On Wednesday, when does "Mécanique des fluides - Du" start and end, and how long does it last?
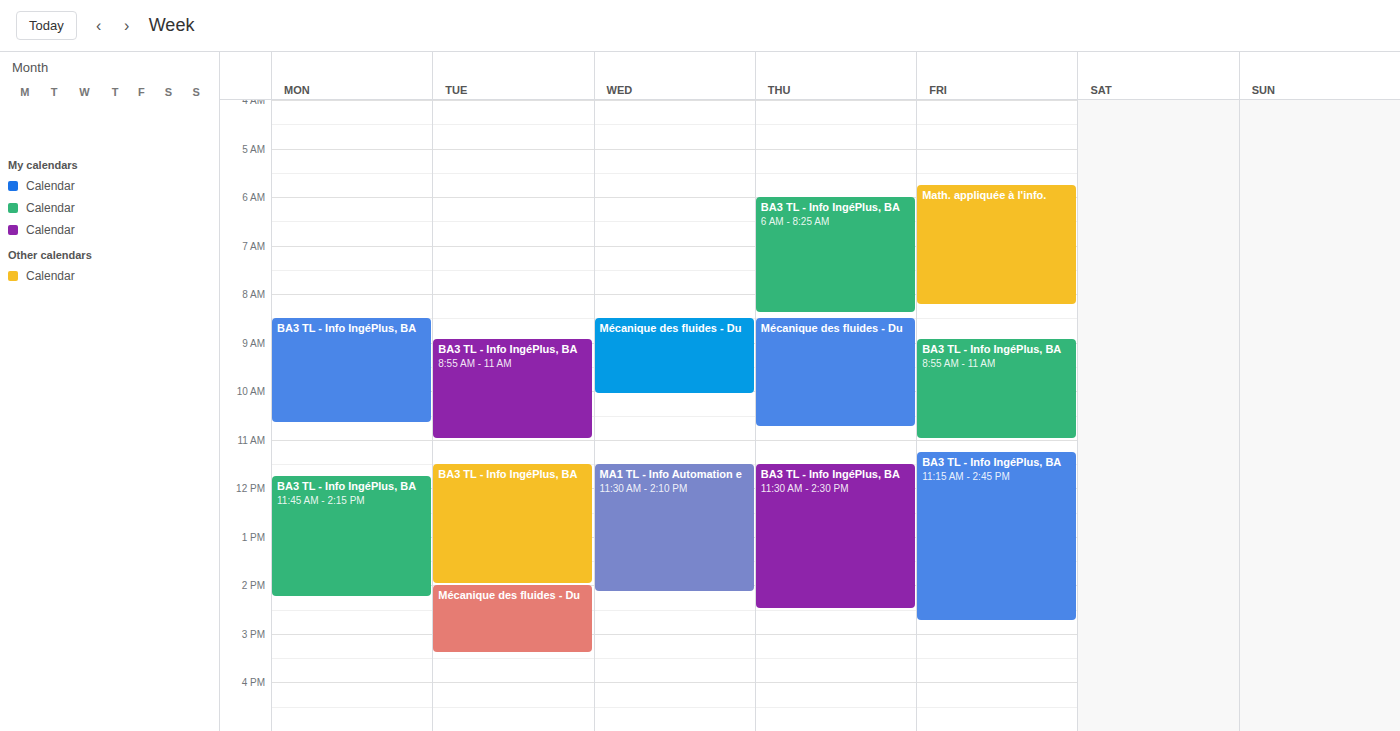
8:30 AM to 10:05 AM, 1 hour 35 minutes